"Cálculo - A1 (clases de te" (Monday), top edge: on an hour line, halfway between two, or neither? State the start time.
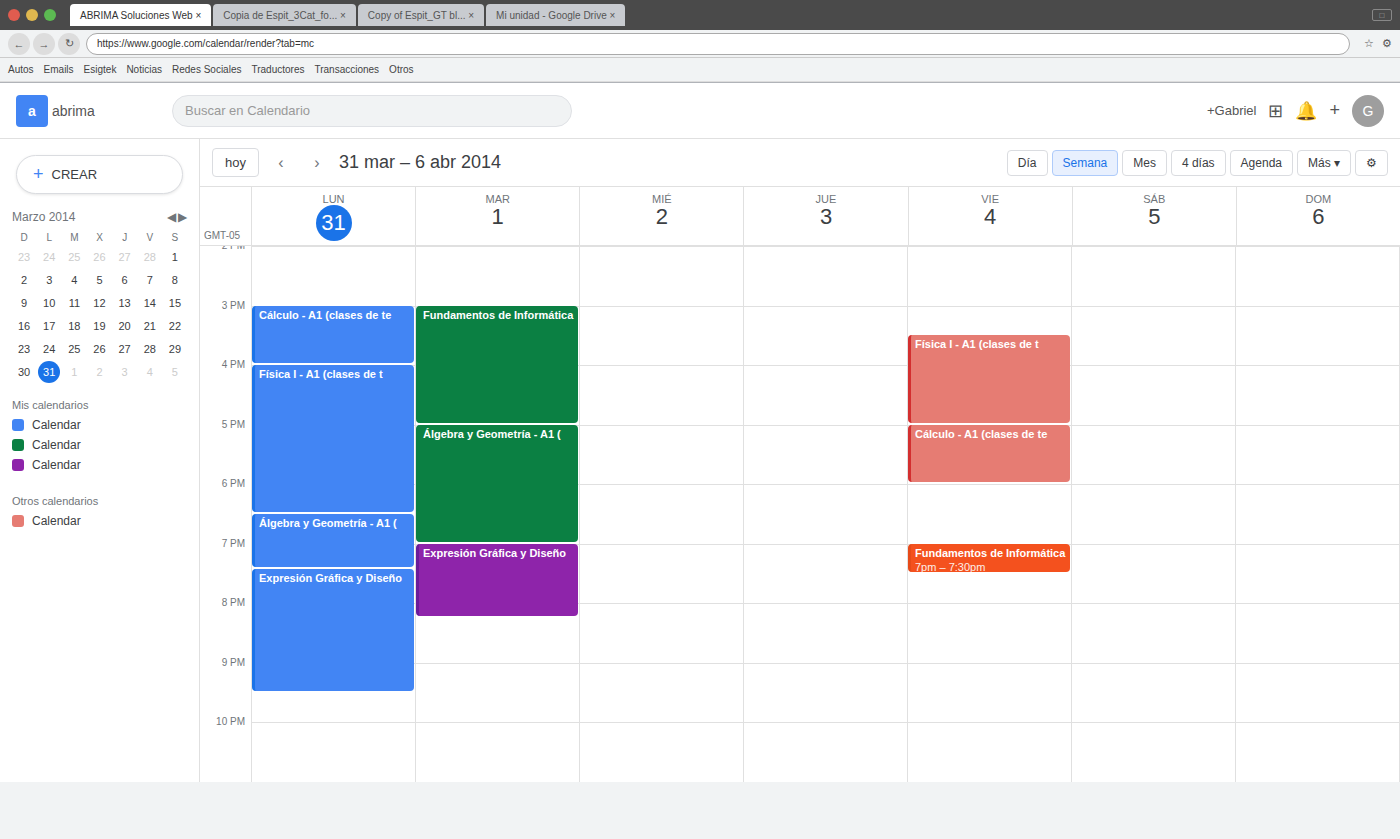
15:00 -- exactly on the 15:00 line.